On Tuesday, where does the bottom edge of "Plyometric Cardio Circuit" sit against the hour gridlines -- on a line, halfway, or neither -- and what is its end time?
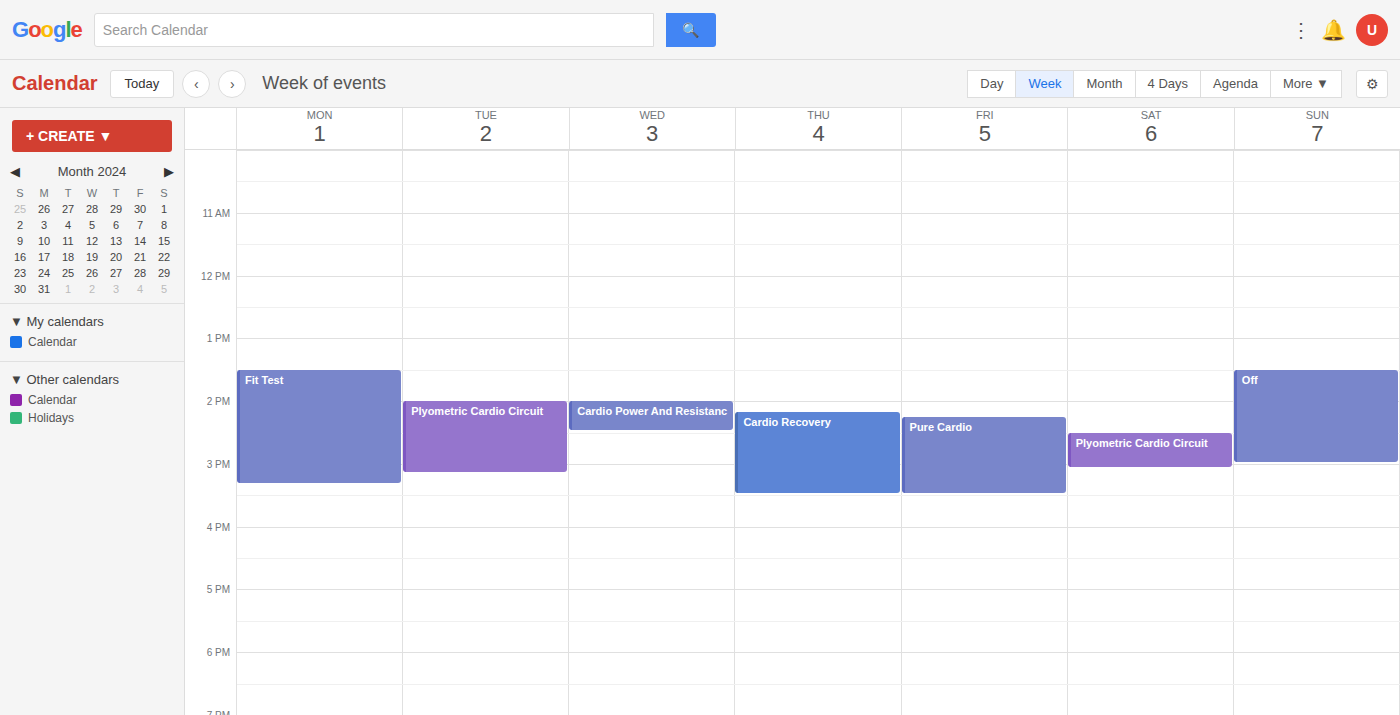
3:10 PM -- neither: 10 minutes below the 3 PM line and 50 minutes above the 4 PM line.